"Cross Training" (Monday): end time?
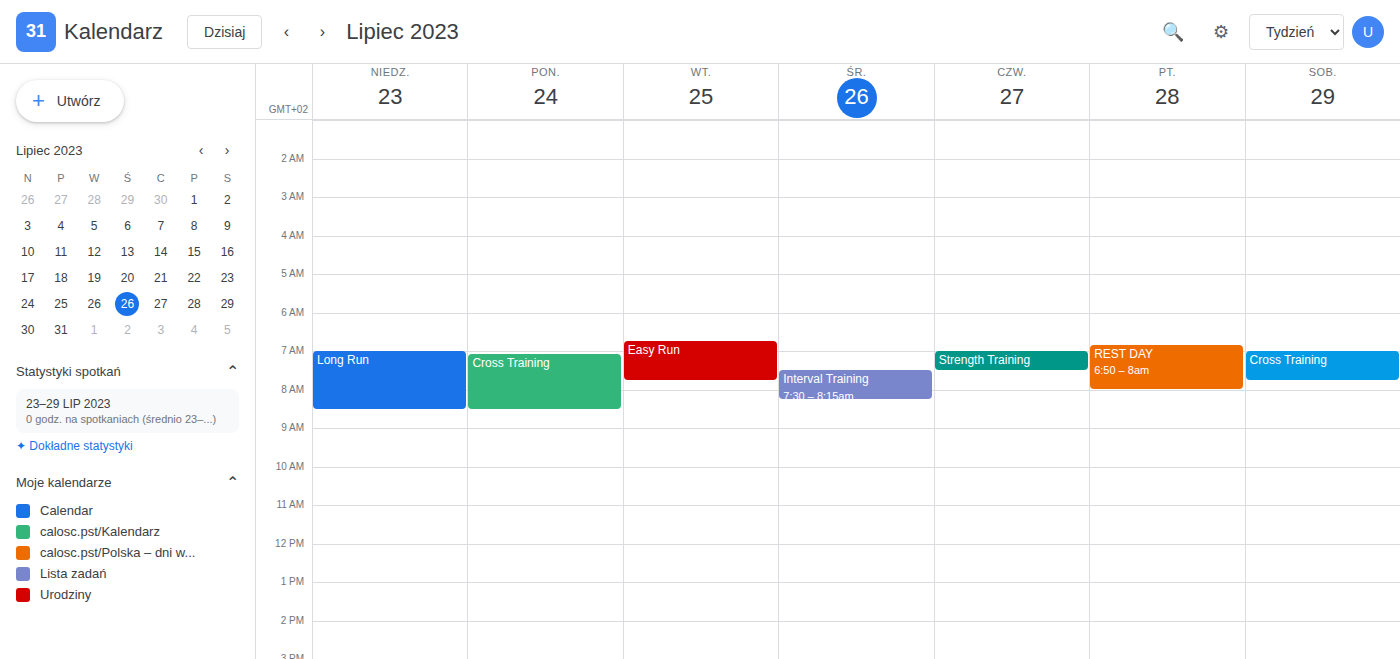
8:30 AM